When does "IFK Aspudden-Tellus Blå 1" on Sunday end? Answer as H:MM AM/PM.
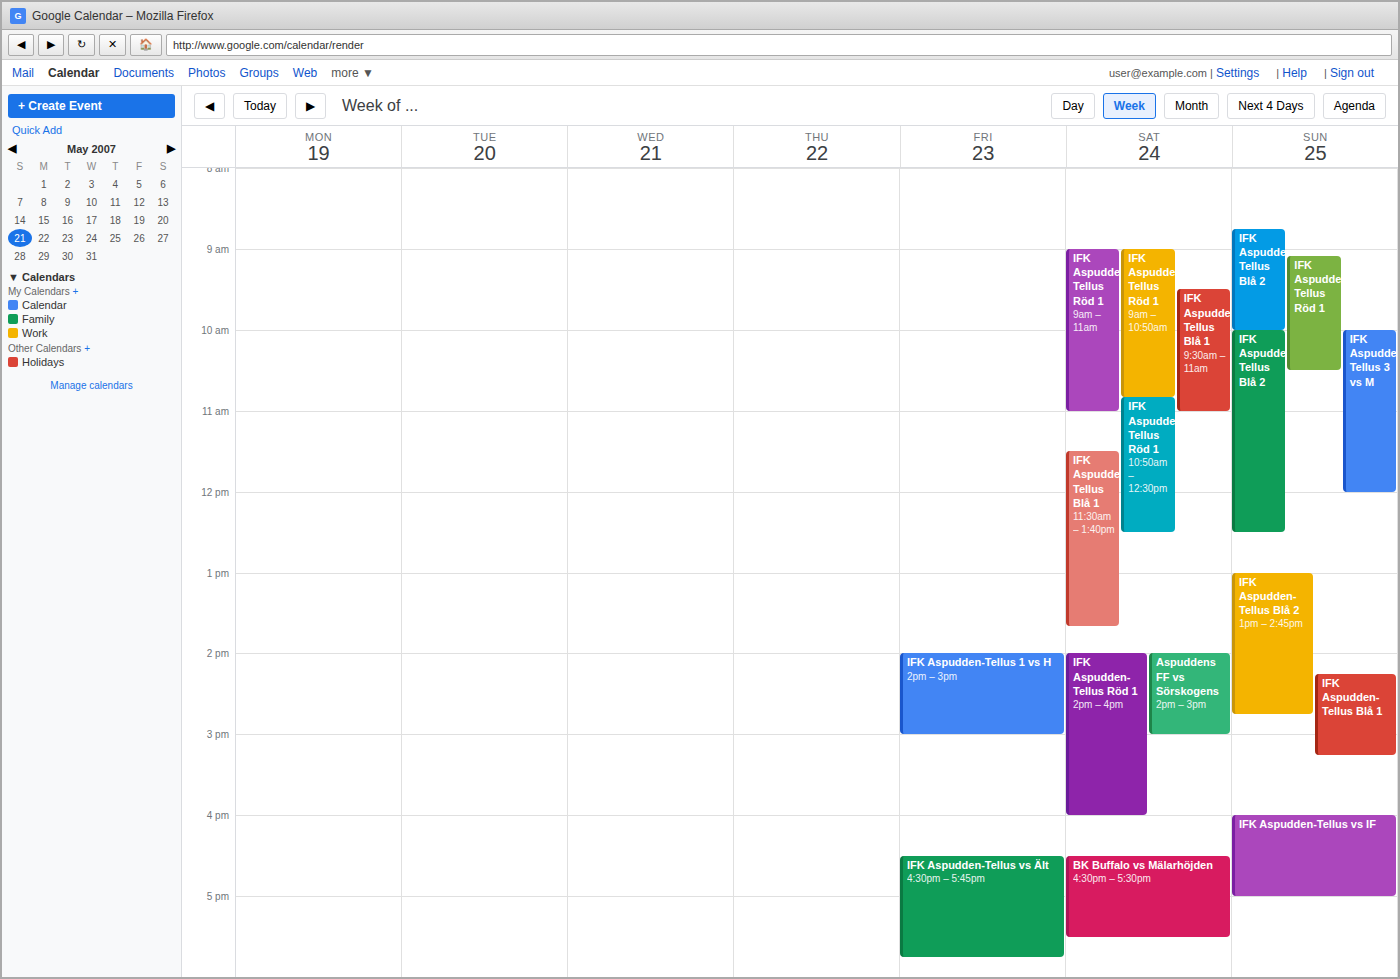
3:15 PM